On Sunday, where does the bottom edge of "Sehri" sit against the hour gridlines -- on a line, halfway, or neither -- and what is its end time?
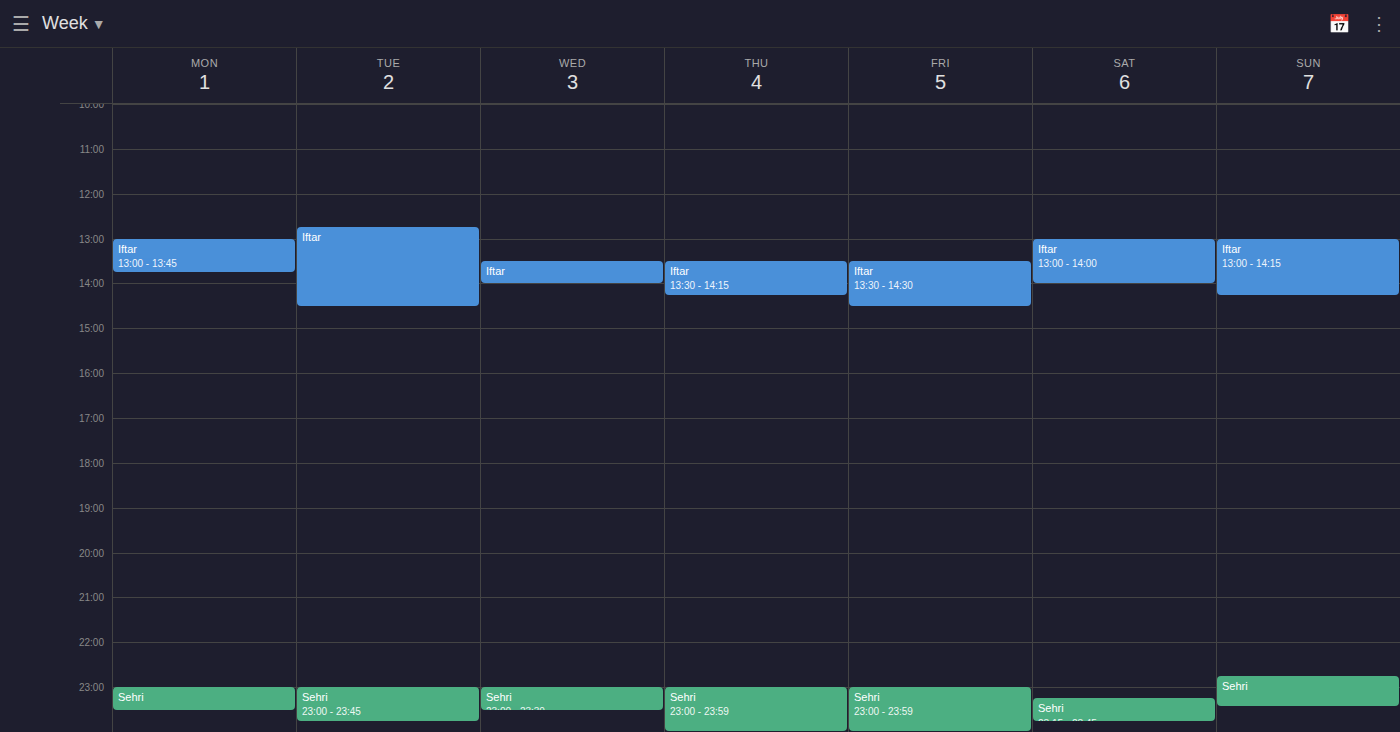
11:25 PM -- neither: 25 minutes below the 11 PM line and 35 minutes above the 12 AM line.